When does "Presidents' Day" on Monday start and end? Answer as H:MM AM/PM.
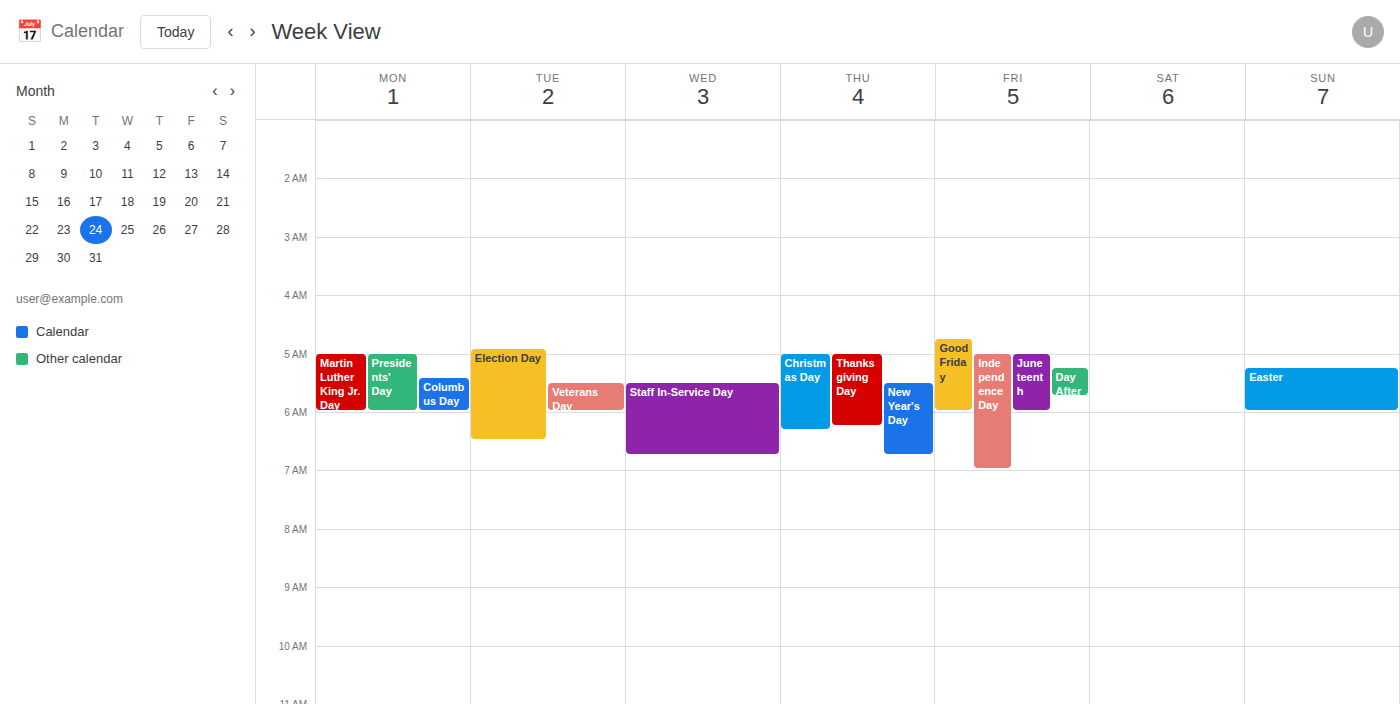
5:00 AM to 6:00 AM